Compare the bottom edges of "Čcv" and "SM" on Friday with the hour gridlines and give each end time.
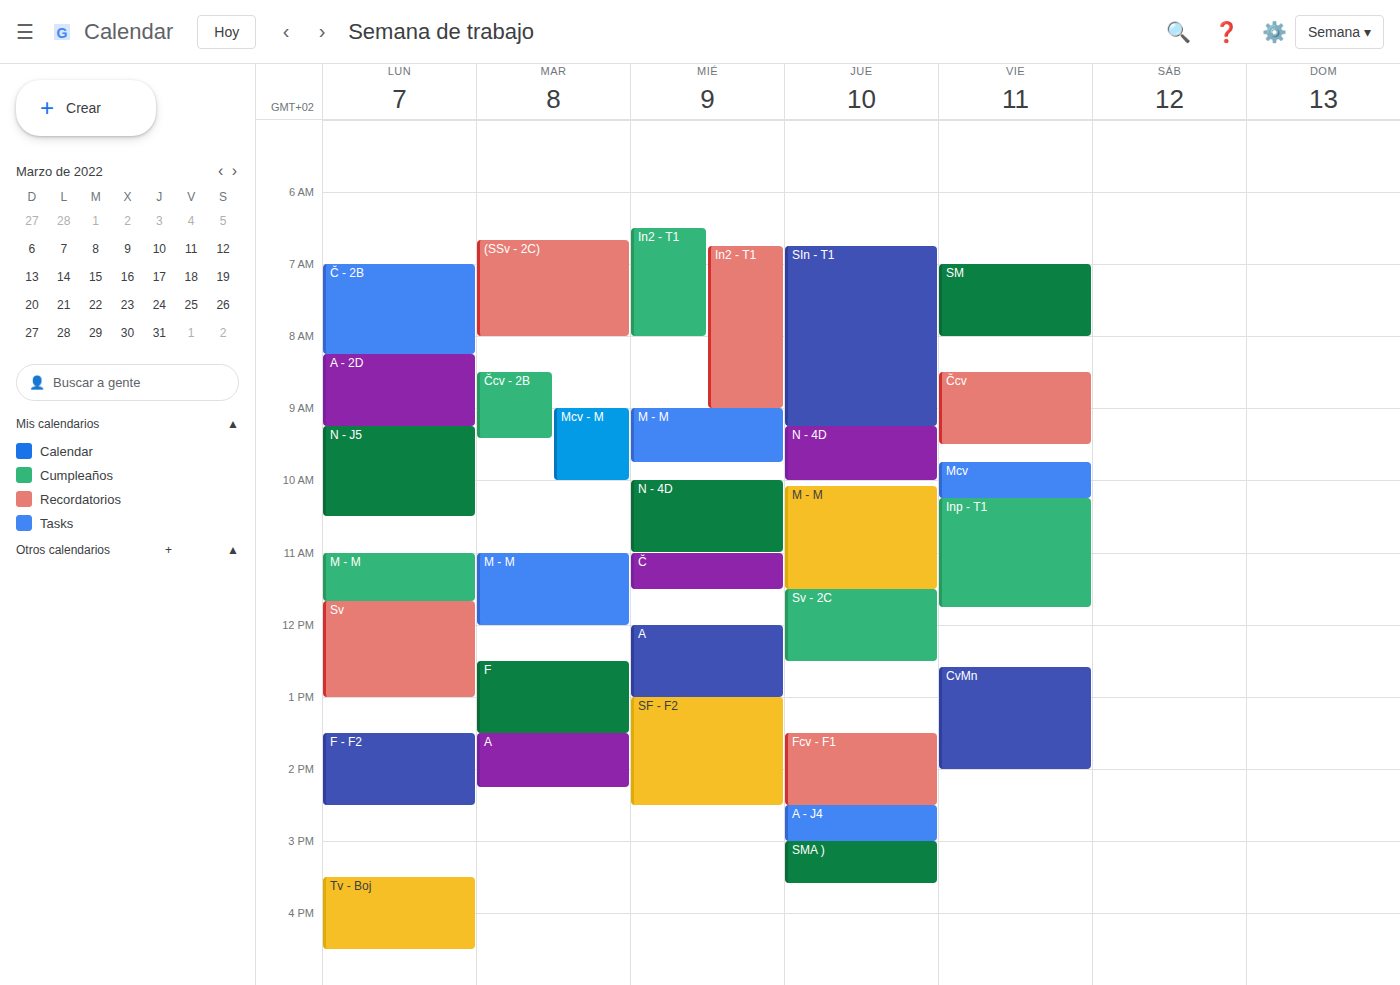
"Čcv": 09:30, halfway between the 09:00 and 10:00 lines. "SM": 08:00, exactly on the 08:00 line.